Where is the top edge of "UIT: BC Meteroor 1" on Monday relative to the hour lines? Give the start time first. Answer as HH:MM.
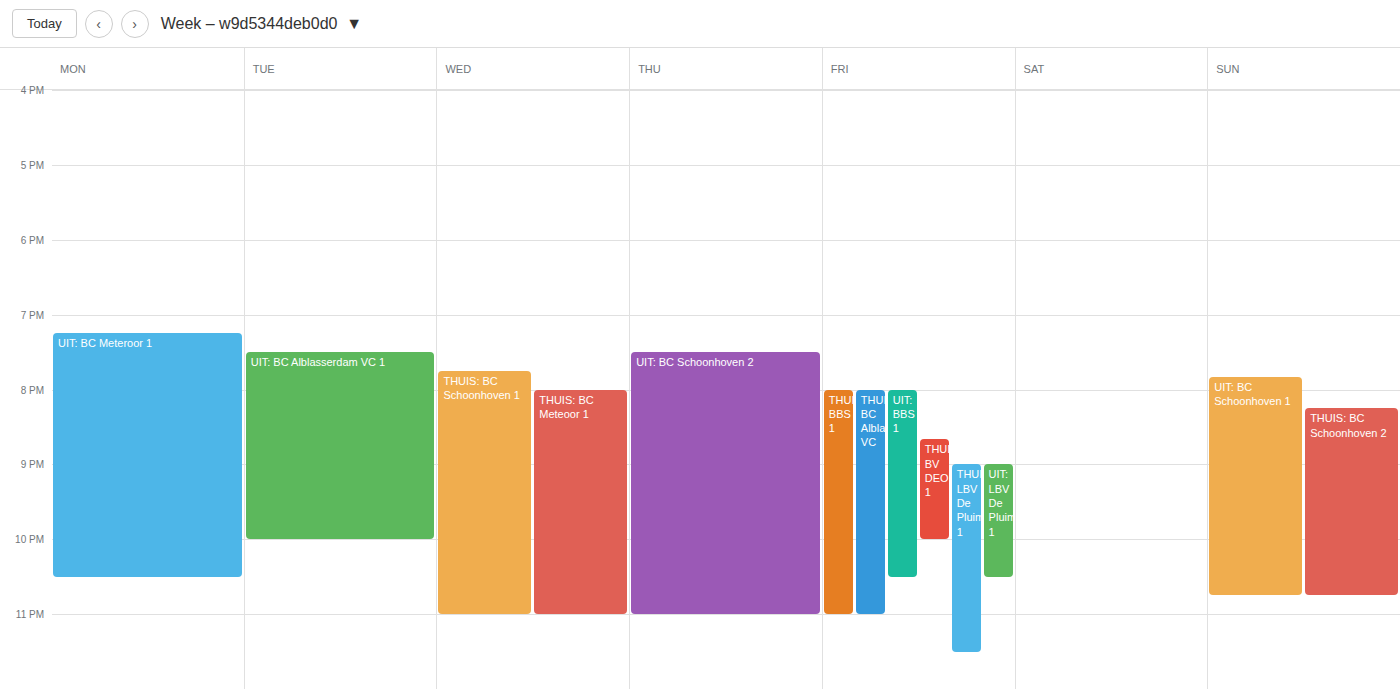
19:15 -- neither: a quarter of the way from the 19:00 line to the 20:00 line.